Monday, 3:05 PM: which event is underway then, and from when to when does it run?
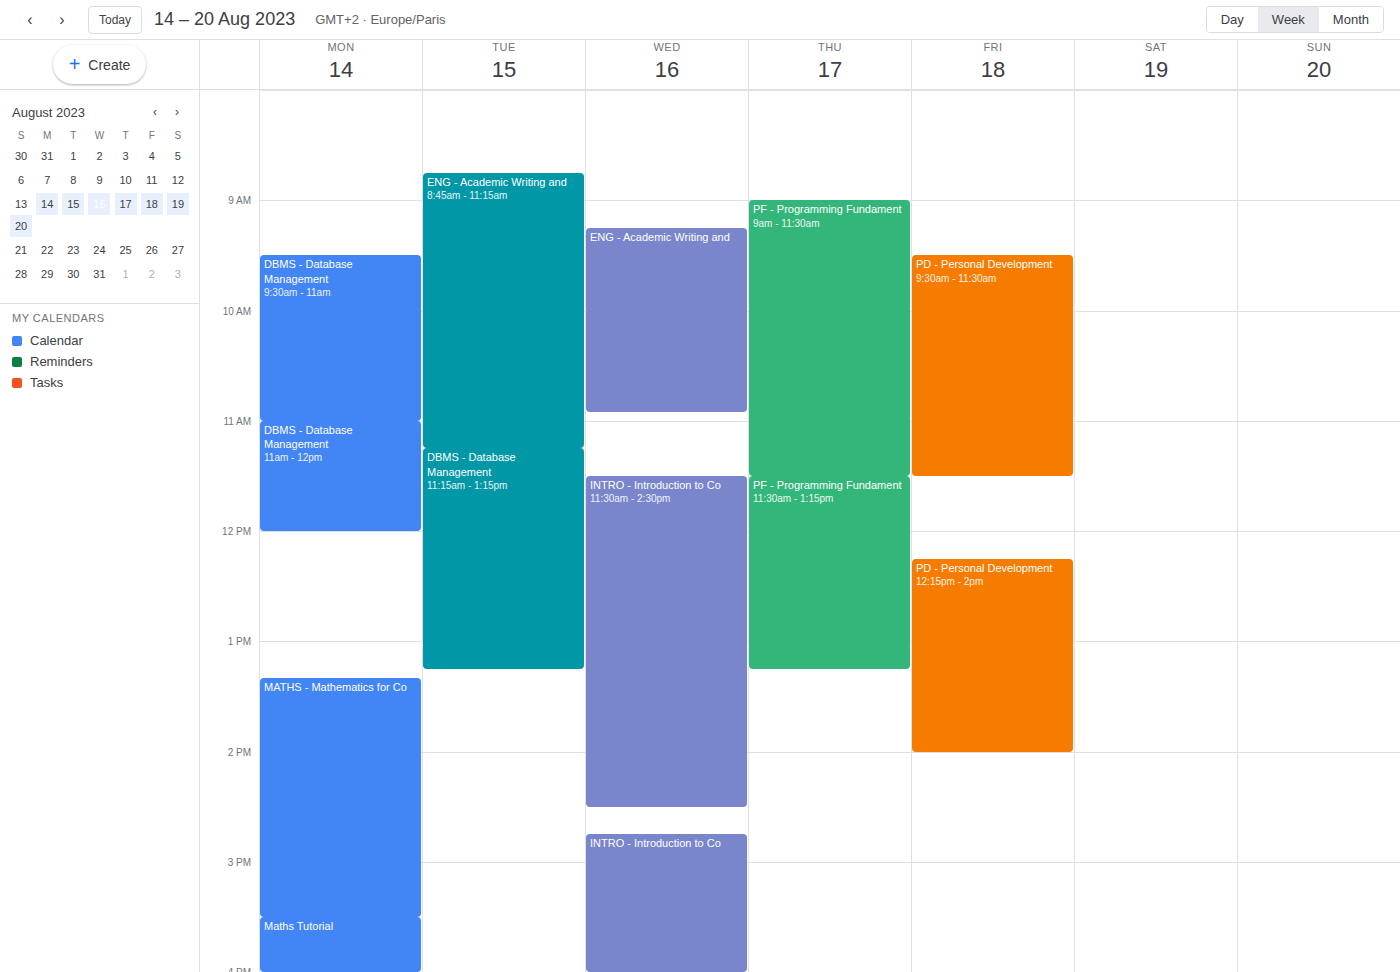
"MATHS - Mathematics for Co", 1:20 PM to 3:30 PM